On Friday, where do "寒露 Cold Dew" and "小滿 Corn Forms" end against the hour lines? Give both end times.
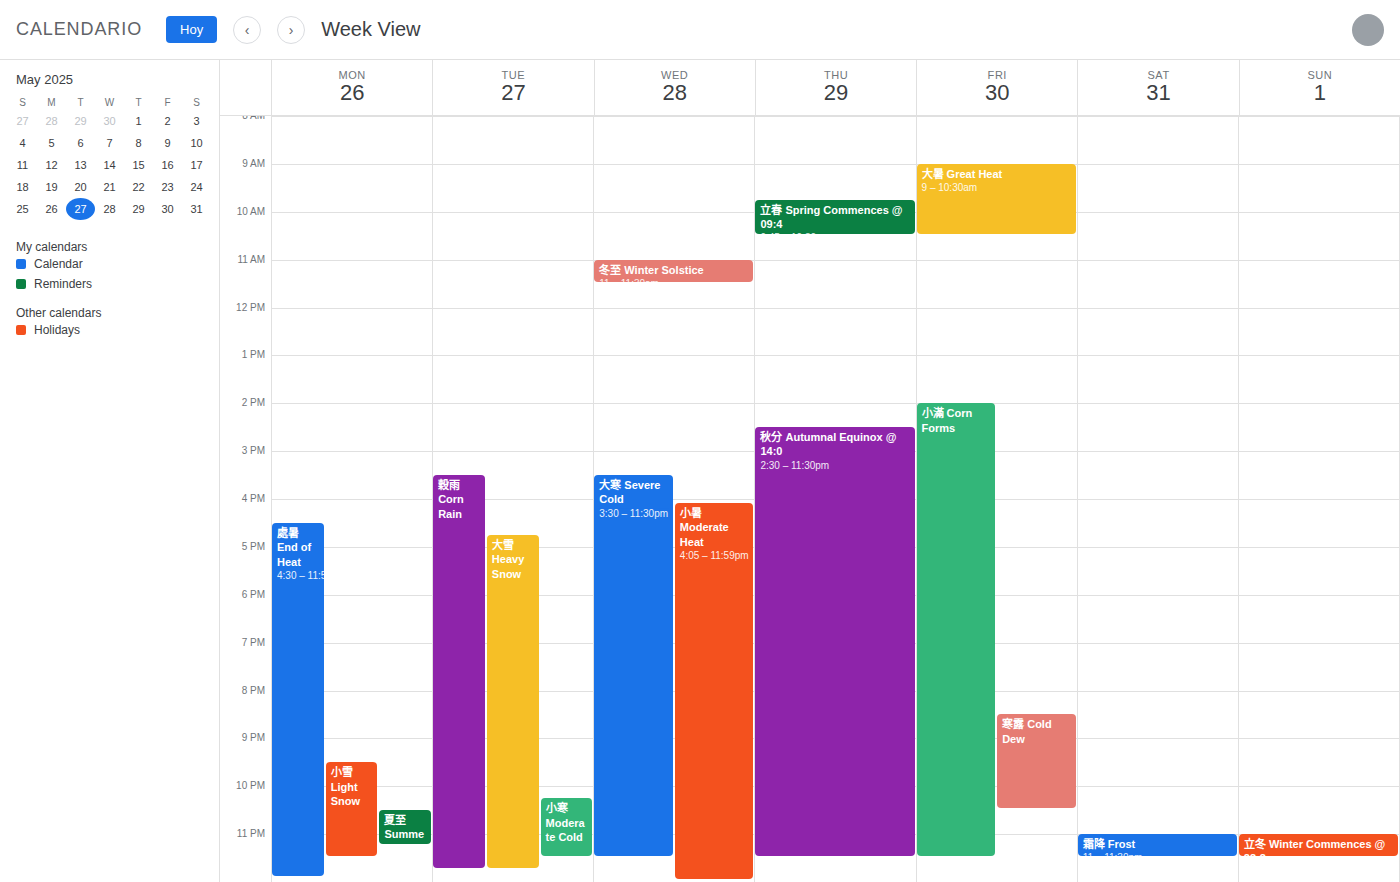
"寒露 Cold Dew": 10:30 PM, halfway between the 10 PM and 11 PM lines. "小滿 Corn Forms": 11:30 PM, halfway between the 11 PM and 12 AM lines.